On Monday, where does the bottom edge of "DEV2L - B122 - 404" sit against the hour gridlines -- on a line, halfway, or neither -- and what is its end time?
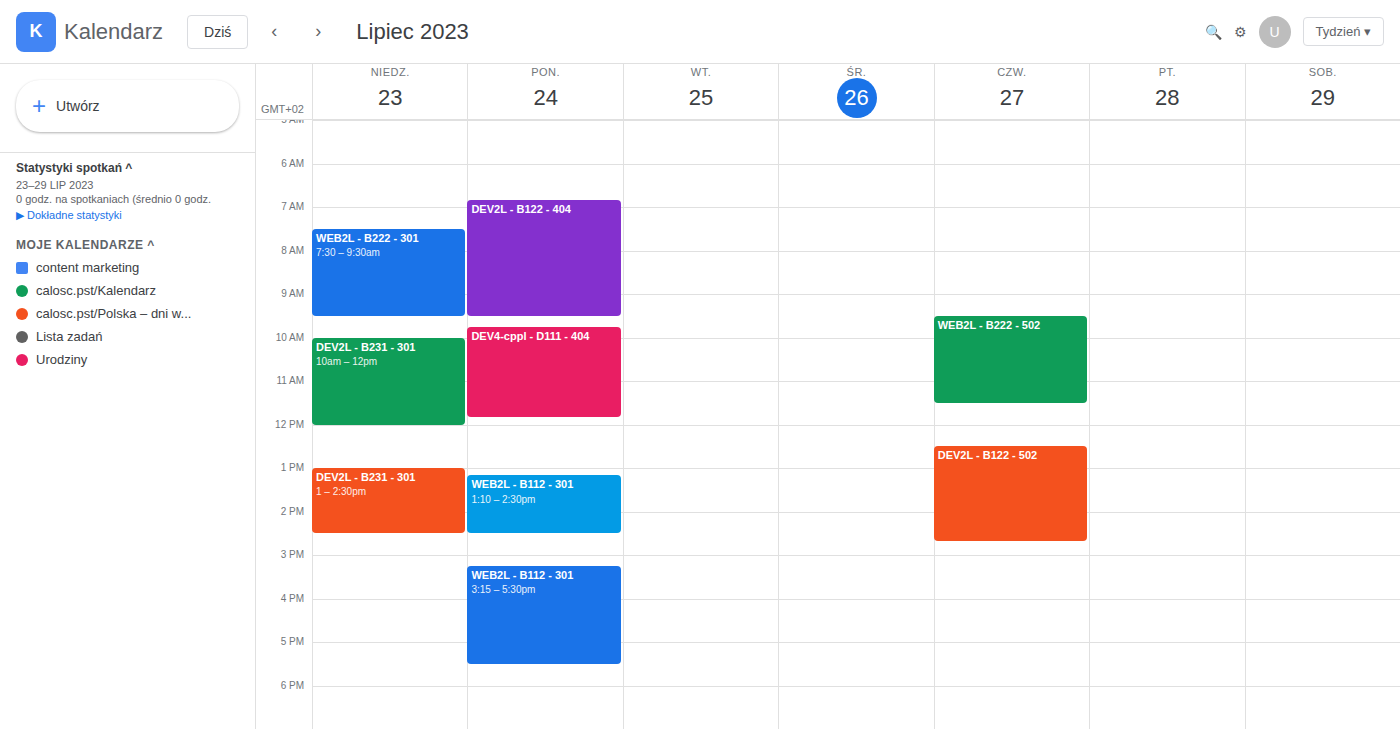
9:30 AM -- halfway between the 9 AM and 10 AM lines.